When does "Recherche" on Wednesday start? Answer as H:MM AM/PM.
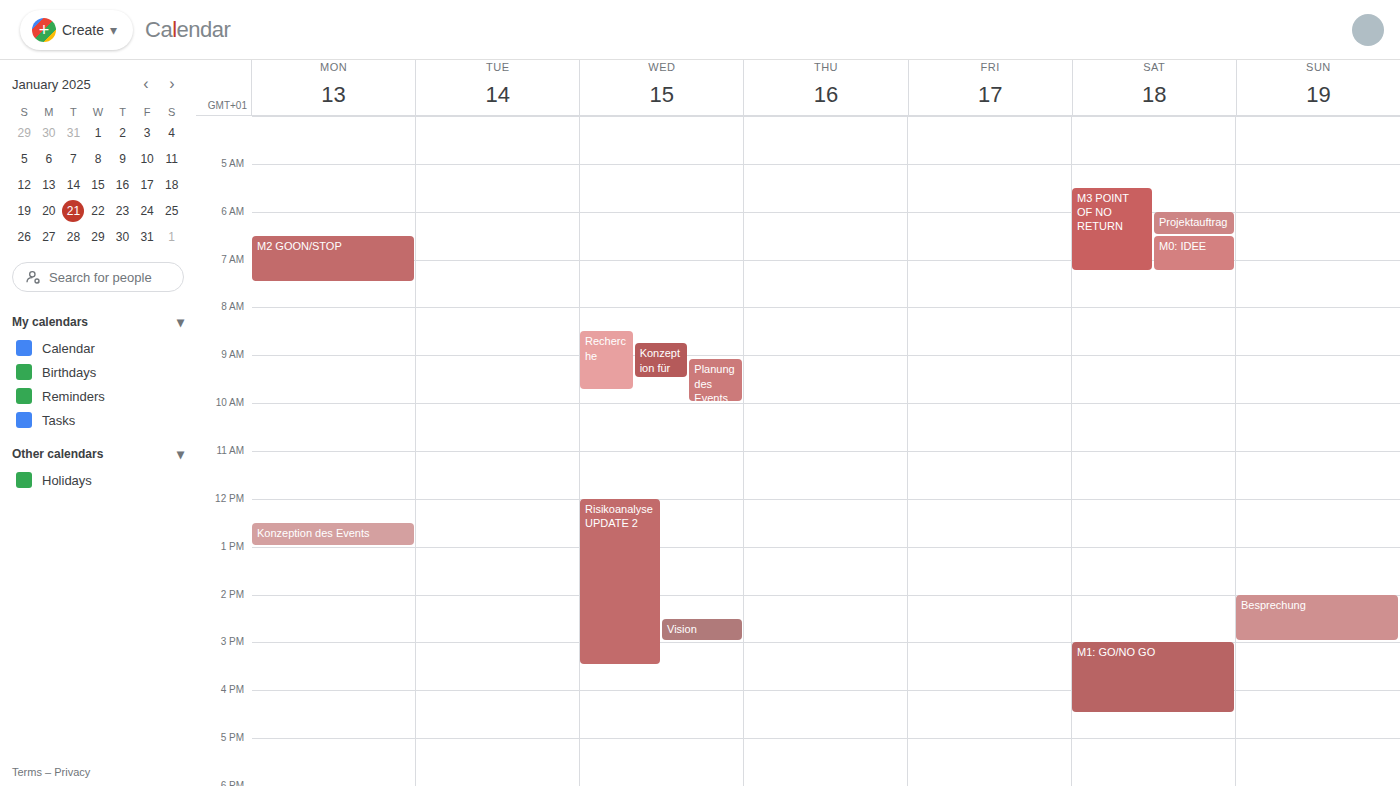
8:30 AM